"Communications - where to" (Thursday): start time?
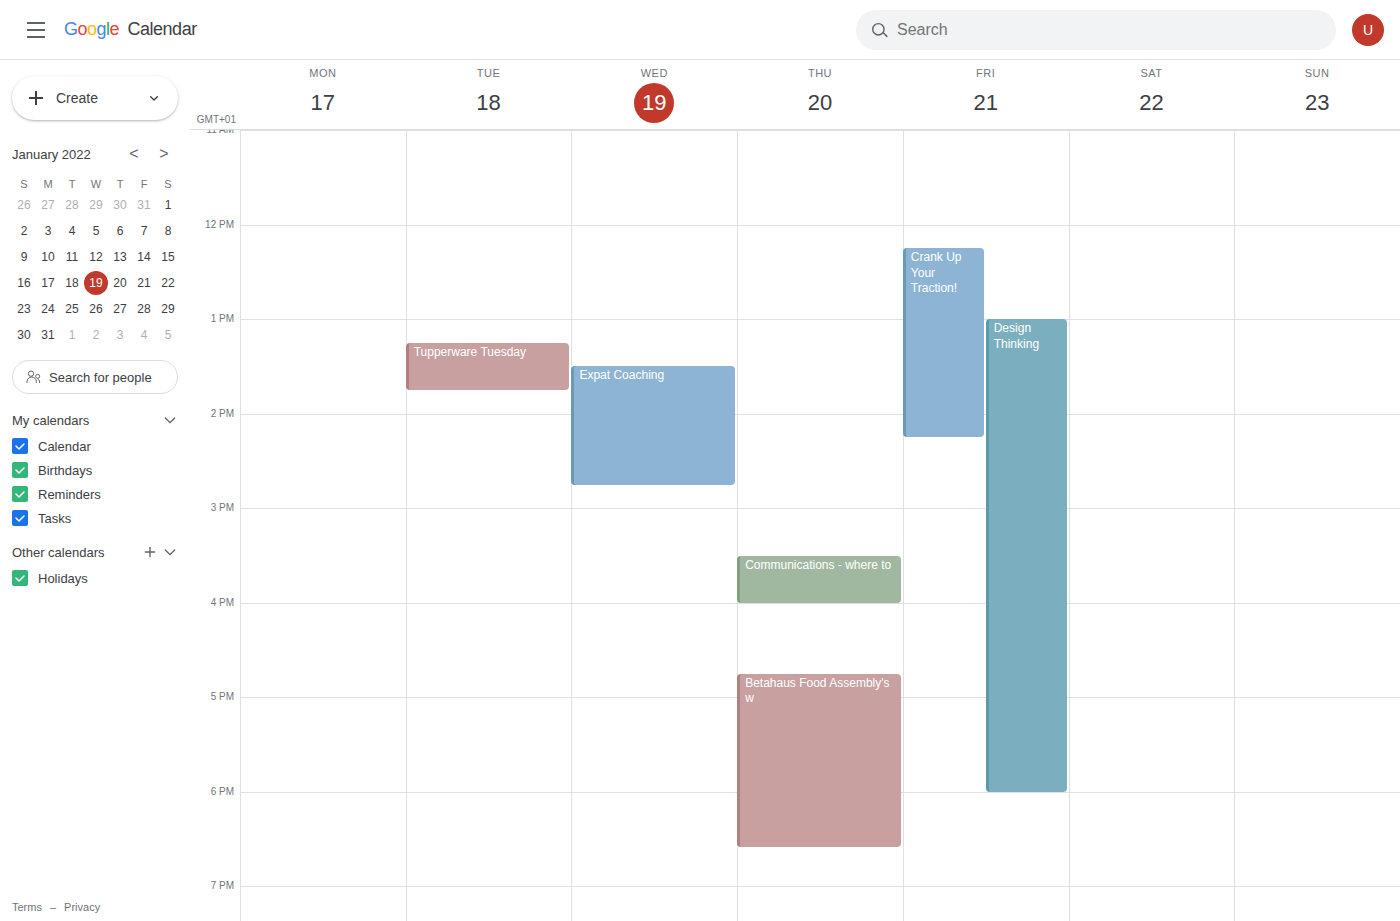
3:30 PM